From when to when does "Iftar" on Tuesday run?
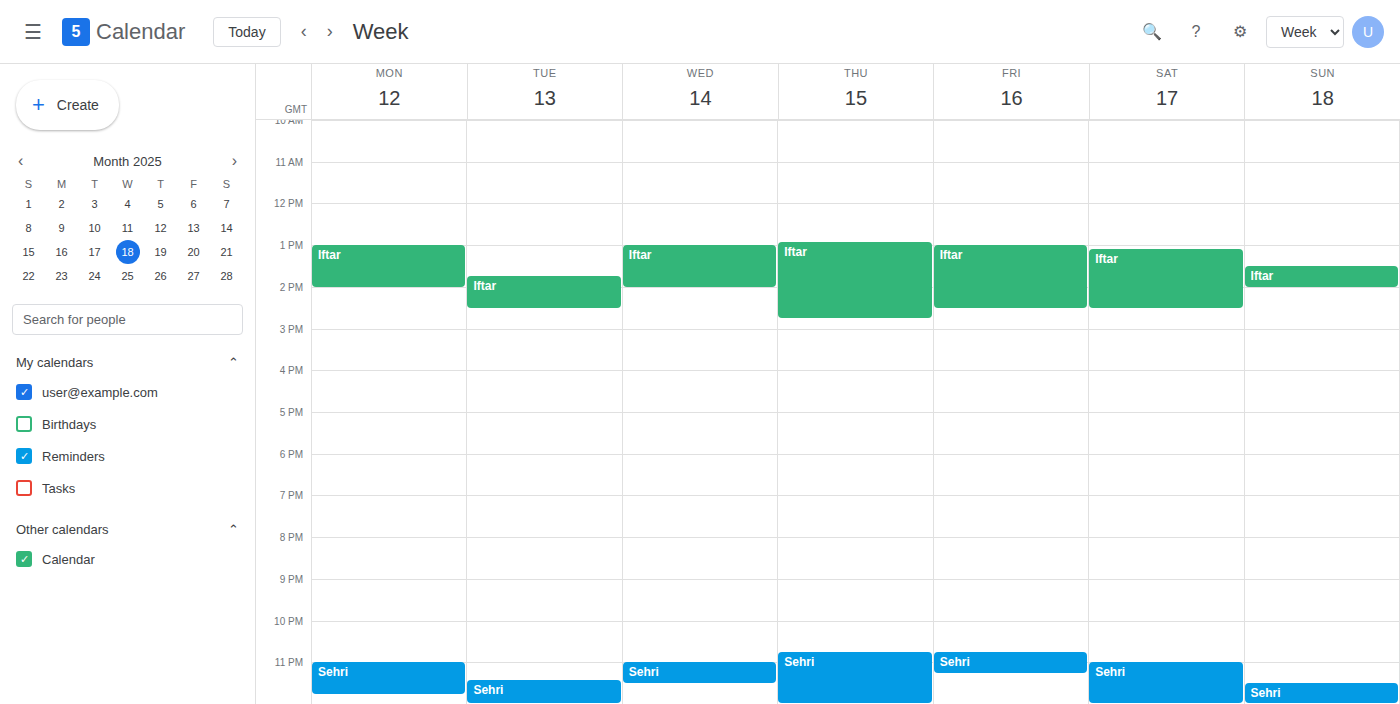
1:45 PM to 2:30 PM